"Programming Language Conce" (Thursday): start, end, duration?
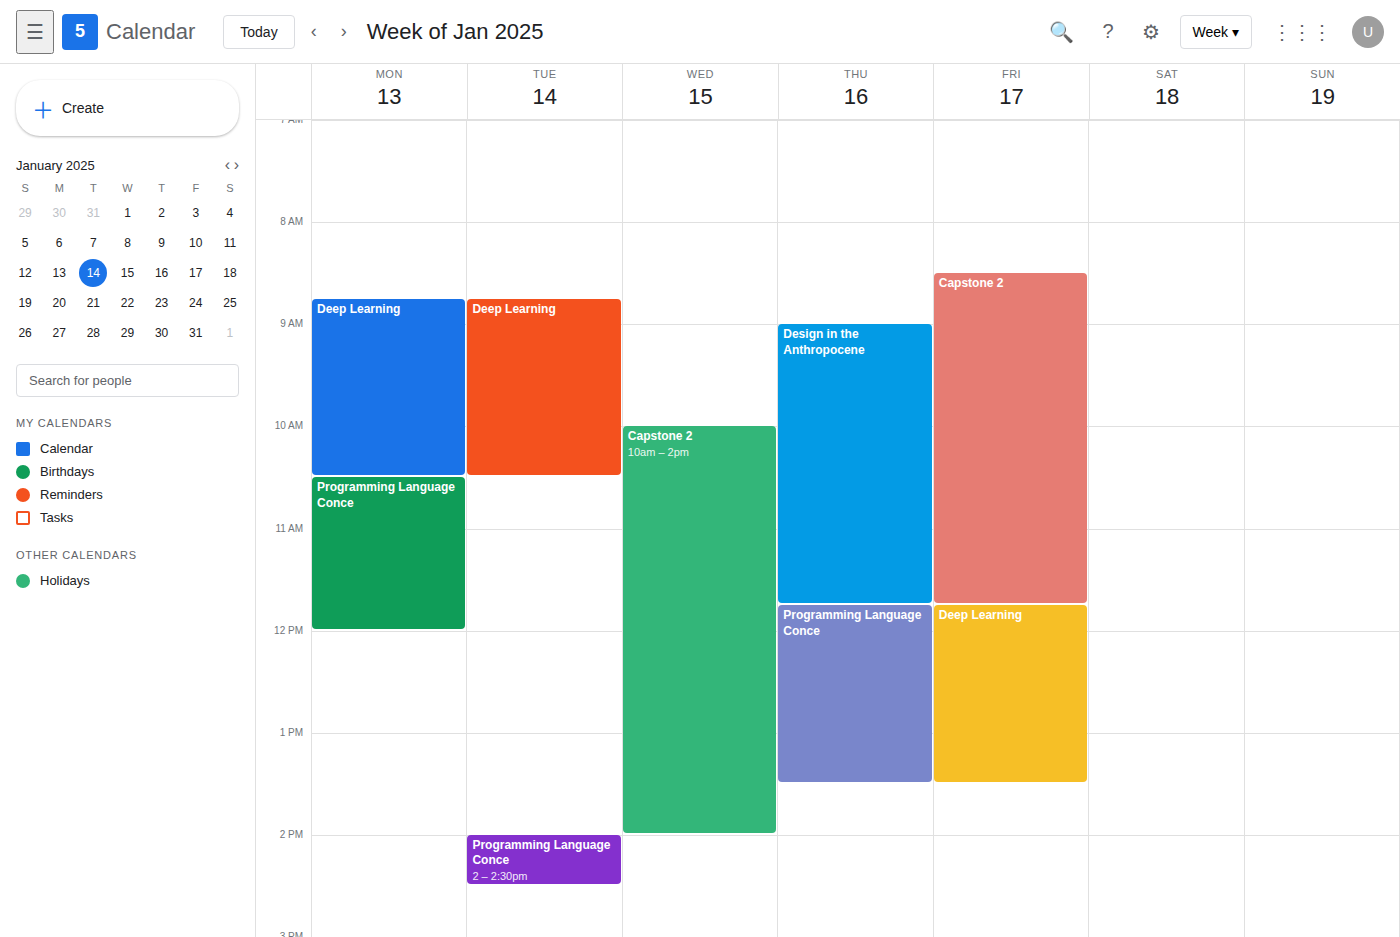
11:45 AM to 1:30 PM, 1 hour 45 minutes